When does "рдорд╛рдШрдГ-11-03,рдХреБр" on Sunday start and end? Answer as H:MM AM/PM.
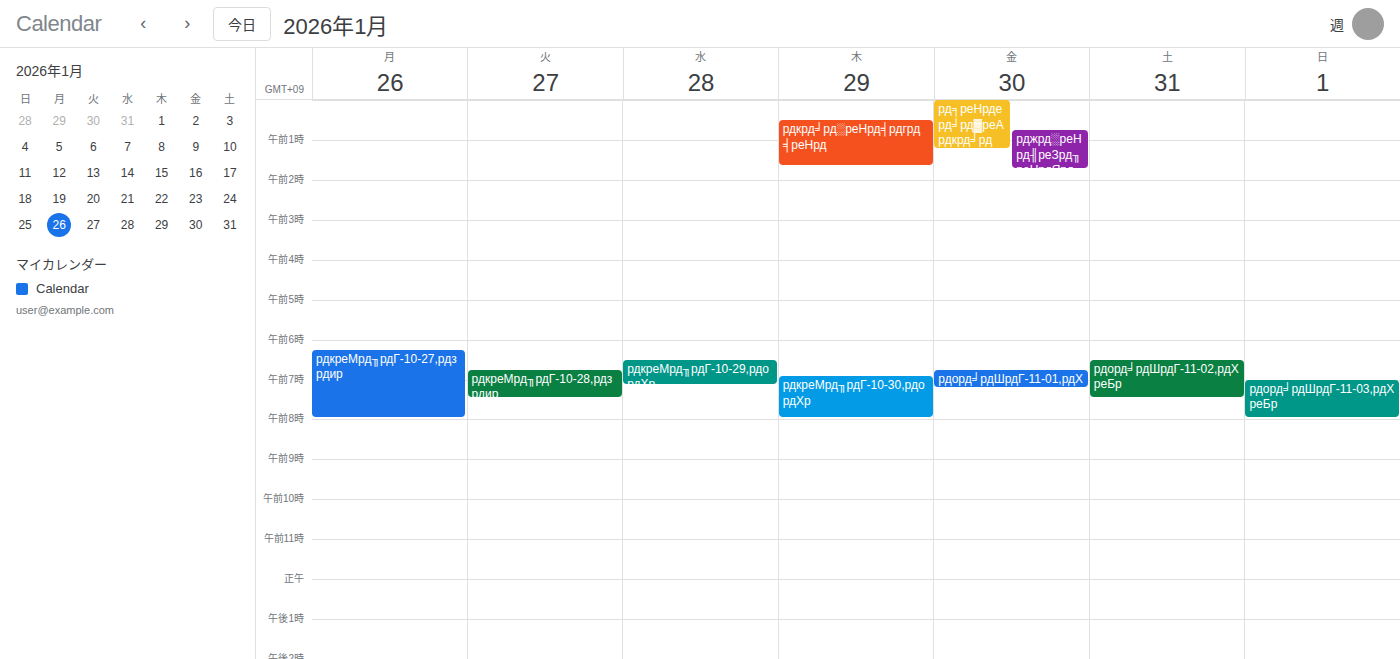
7:00 AM to 8:00 AM